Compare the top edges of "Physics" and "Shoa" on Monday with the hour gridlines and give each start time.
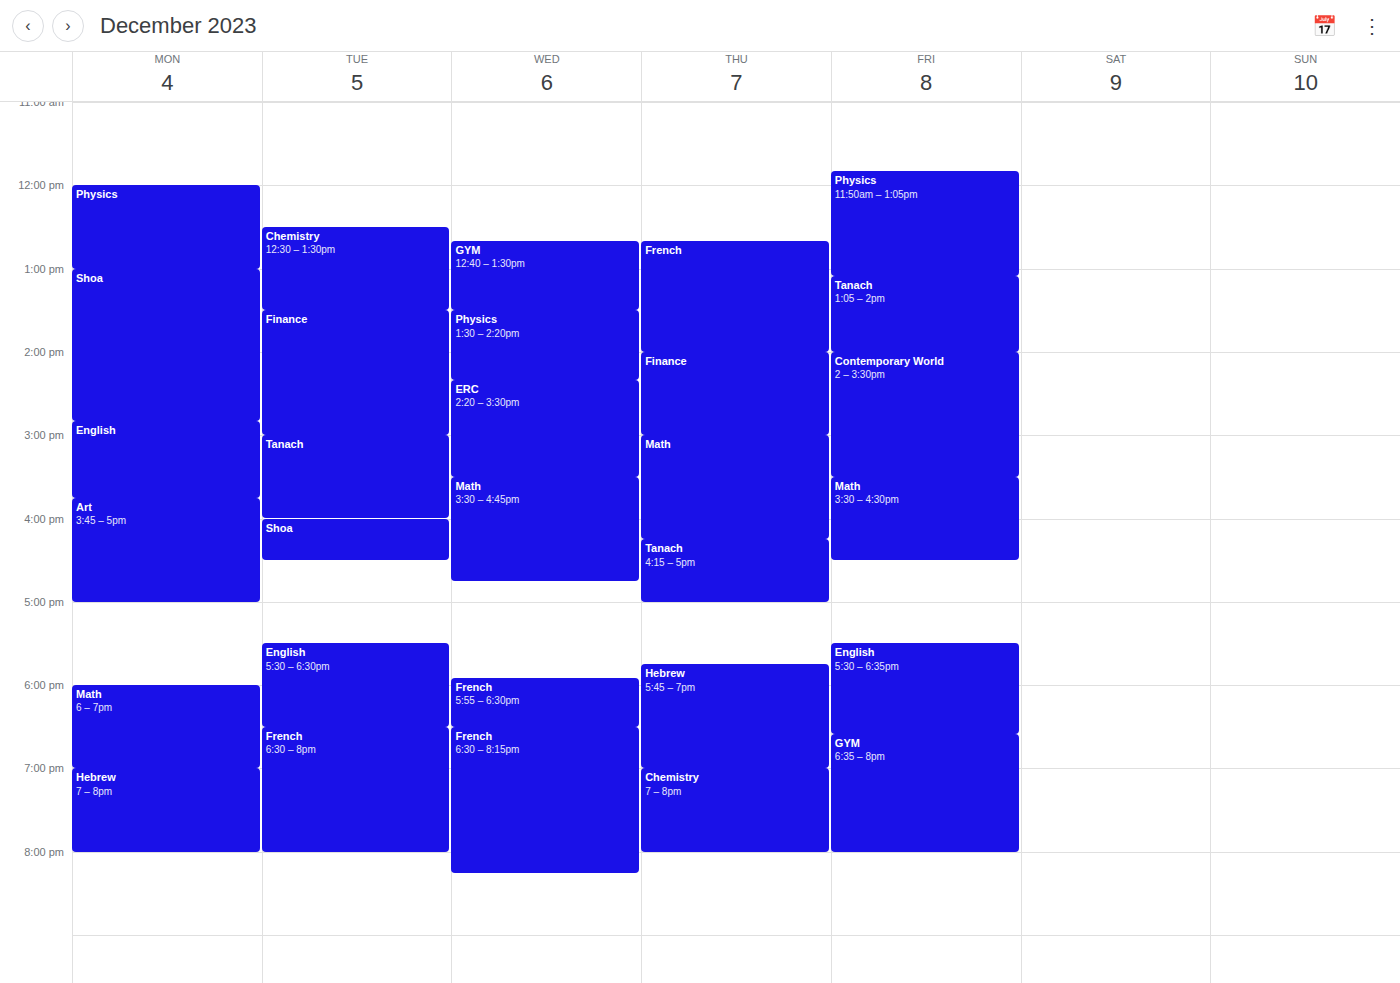
"Physics": 12:00 PM, exactly on the 12 PM line. "Shoa": 1:00 PM, exactly on the 1 PM line.